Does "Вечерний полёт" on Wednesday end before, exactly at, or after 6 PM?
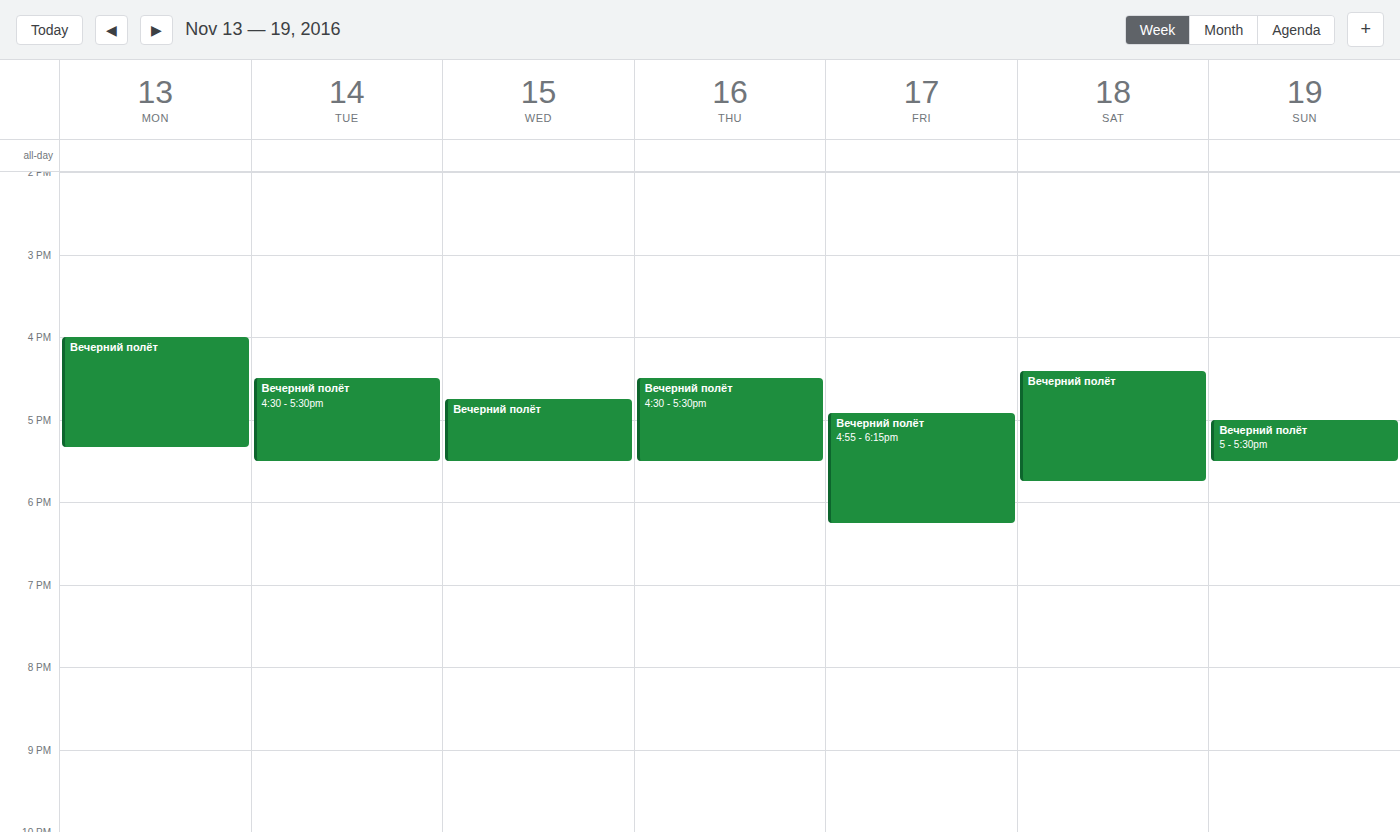
5:30 PM -- before 6 PM, 30 minutes above the 6 PM line.